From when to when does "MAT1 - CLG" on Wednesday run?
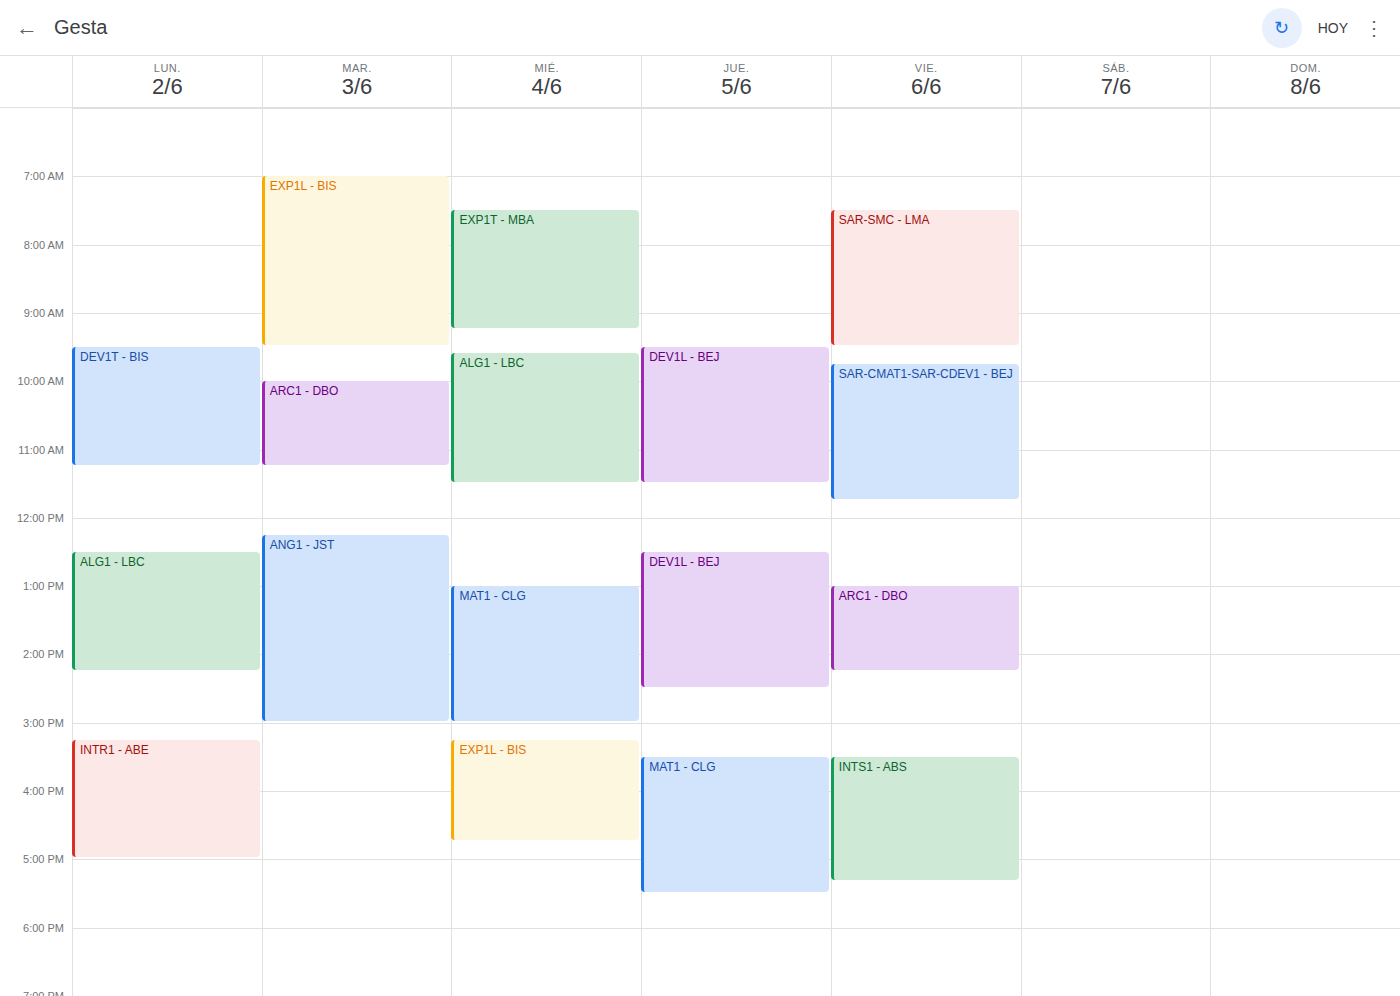
1:00 PM to 3:00 PM